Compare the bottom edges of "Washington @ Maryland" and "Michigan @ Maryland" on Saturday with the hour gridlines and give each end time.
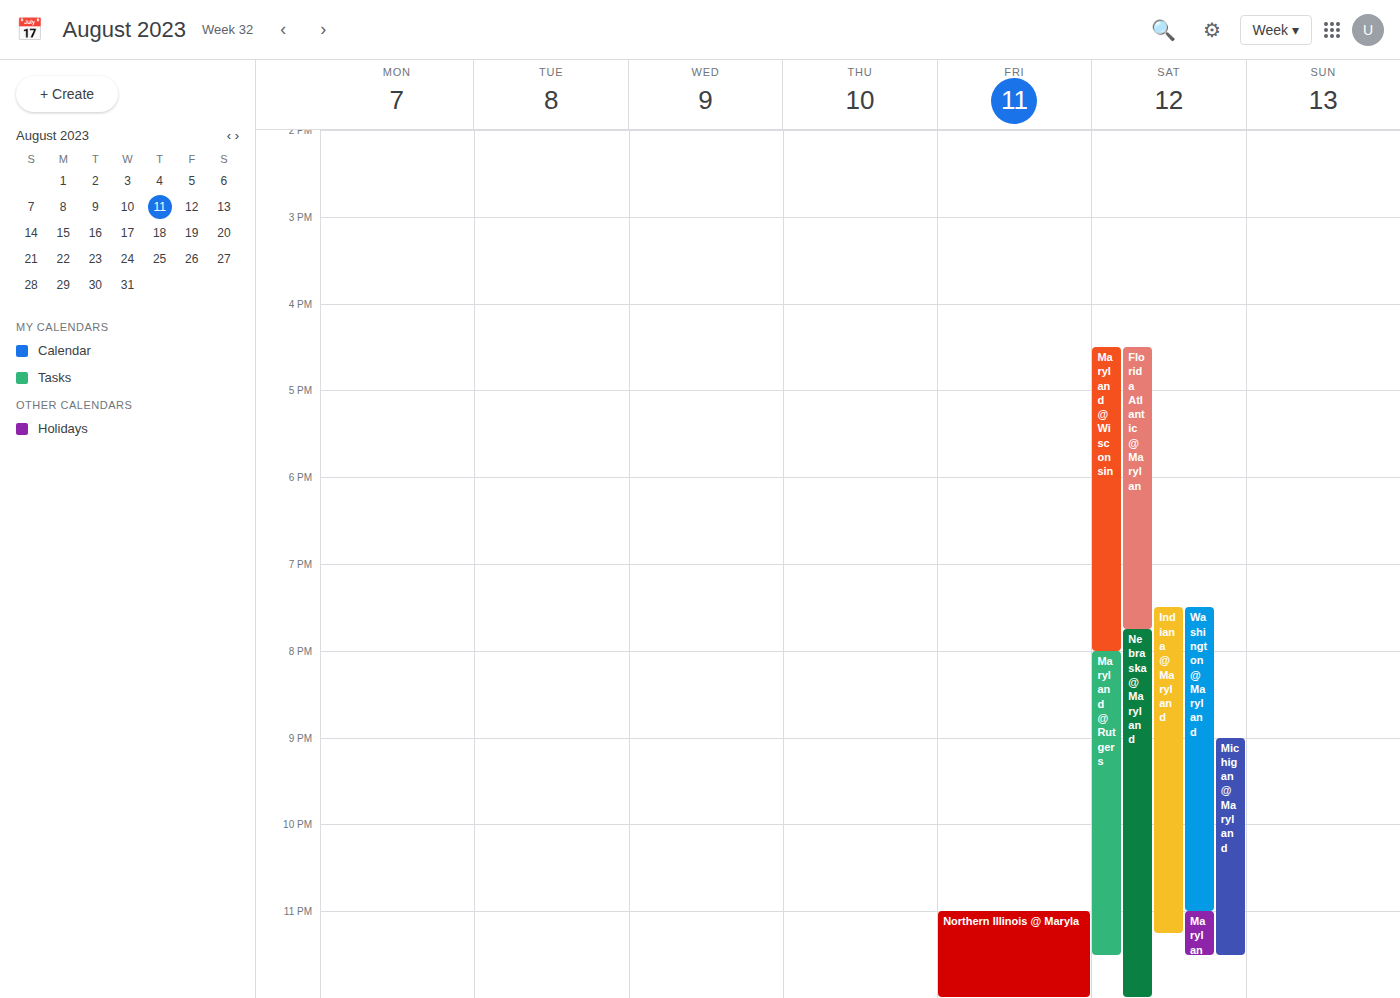
"Washington @ Maryland": 11:00 PM, exactly on the 11 PM line. "Michigan @ Maryland": 11:30 PM, halfway between the 11 PM and 12 AM lines.